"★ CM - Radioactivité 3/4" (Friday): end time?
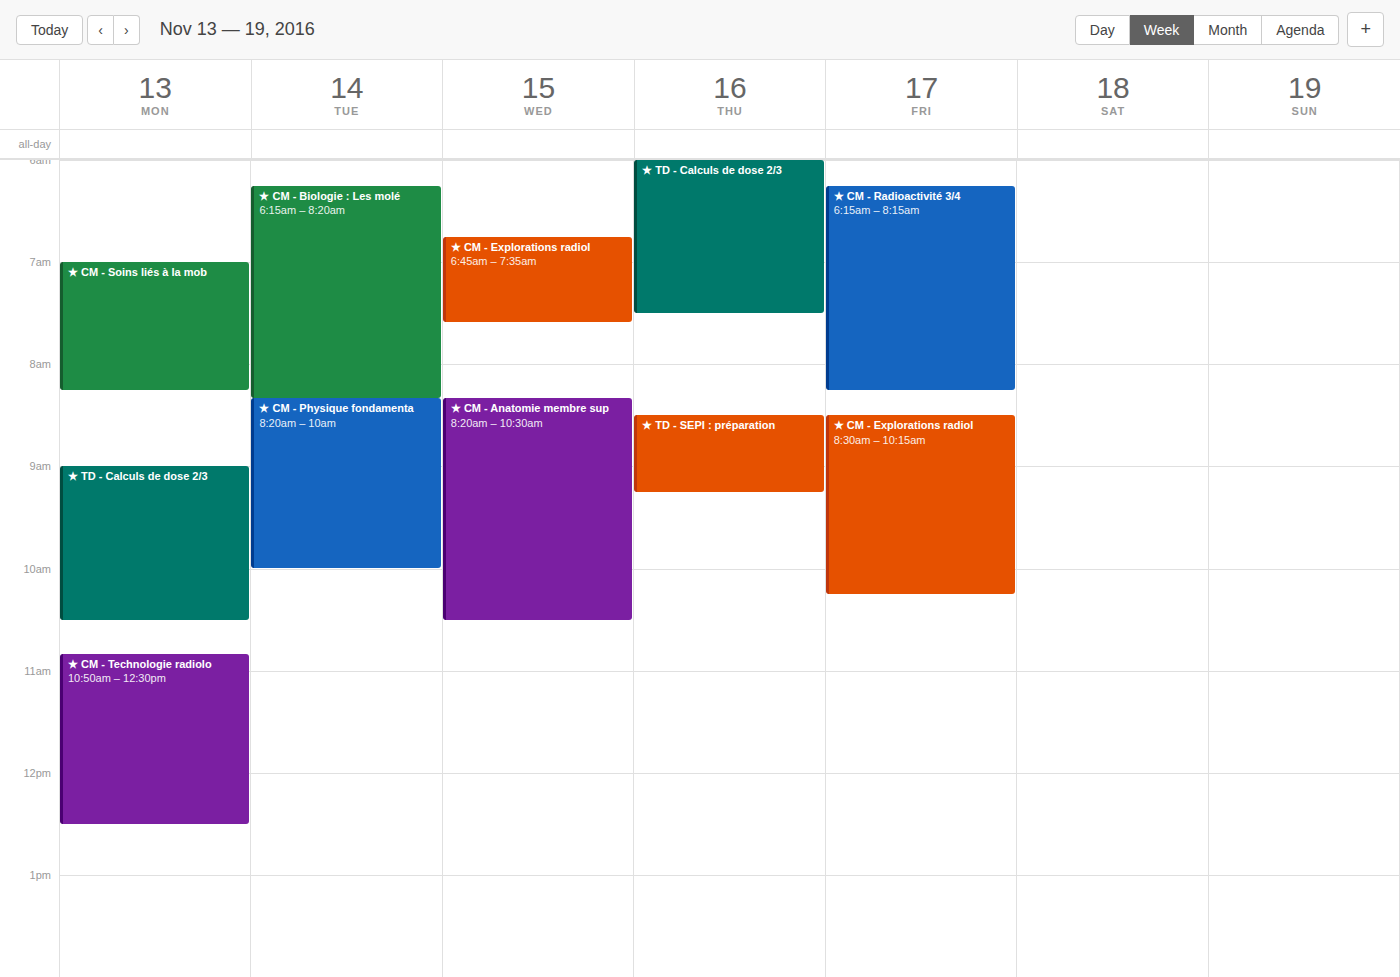
8:15 AM